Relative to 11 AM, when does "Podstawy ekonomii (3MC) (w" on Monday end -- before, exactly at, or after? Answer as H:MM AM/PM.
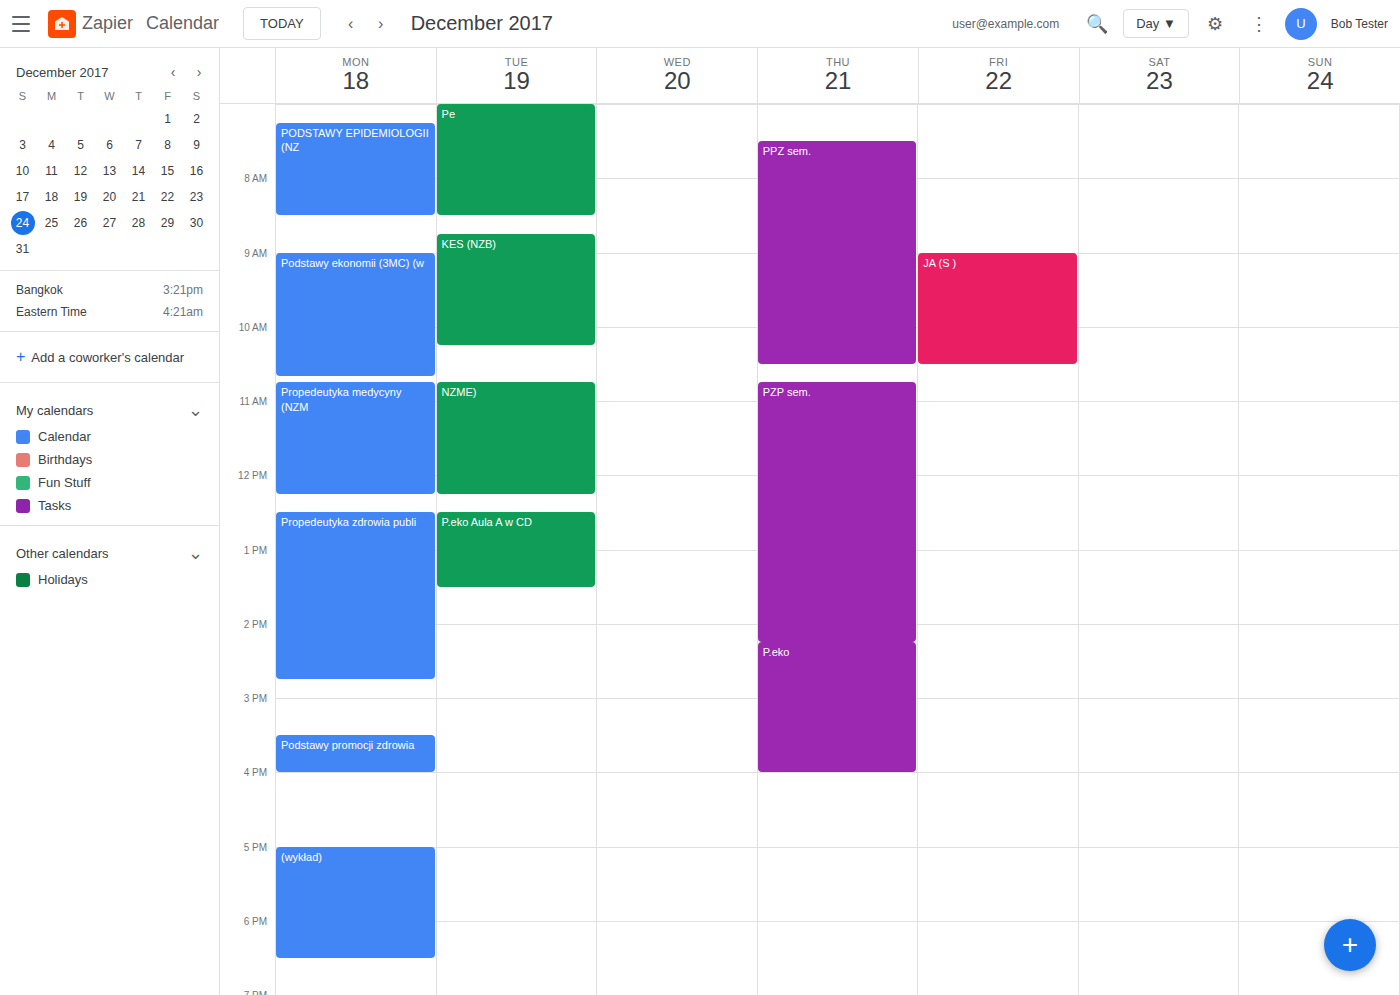
10:40 AM -- before 11 AM, 20 minutes above the 11 AM line.